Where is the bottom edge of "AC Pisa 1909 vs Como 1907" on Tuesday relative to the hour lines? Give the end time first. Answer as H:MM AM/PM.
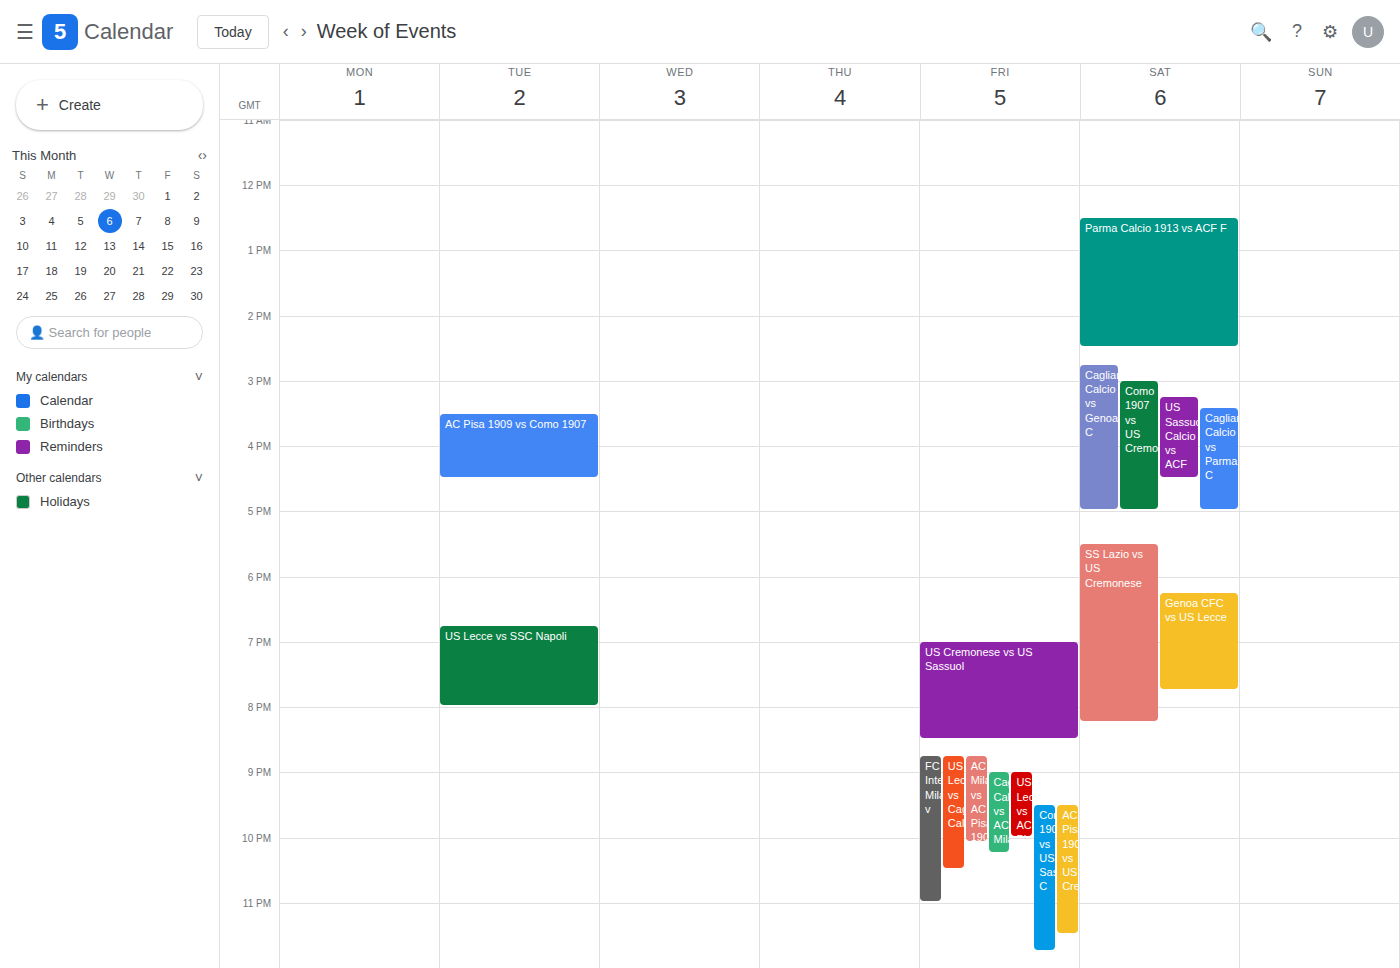
4:30 PM -- halfway between the 4 PM and 5 PM lines.